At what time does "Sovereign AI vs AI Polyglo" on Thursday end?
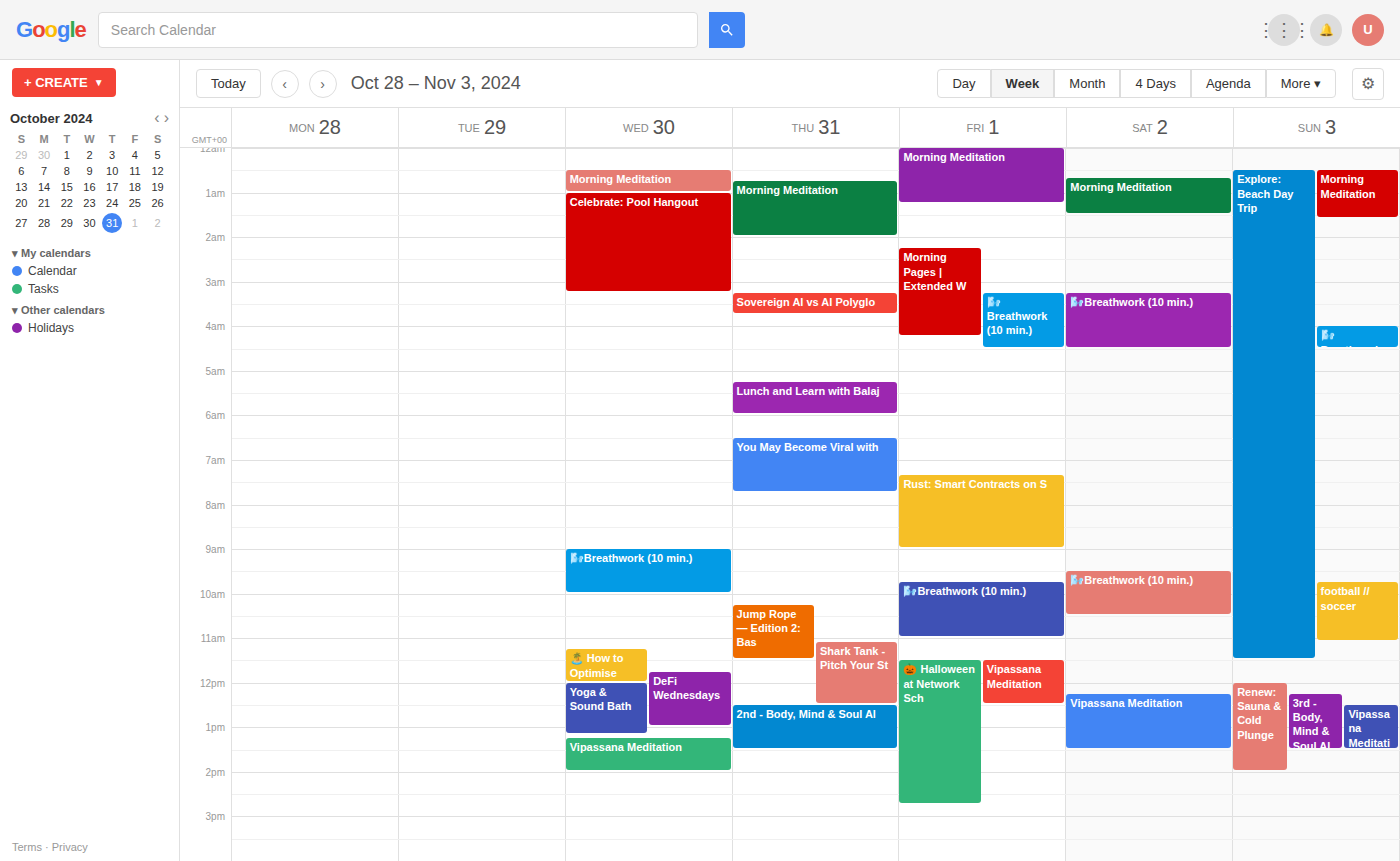
3:45 AM